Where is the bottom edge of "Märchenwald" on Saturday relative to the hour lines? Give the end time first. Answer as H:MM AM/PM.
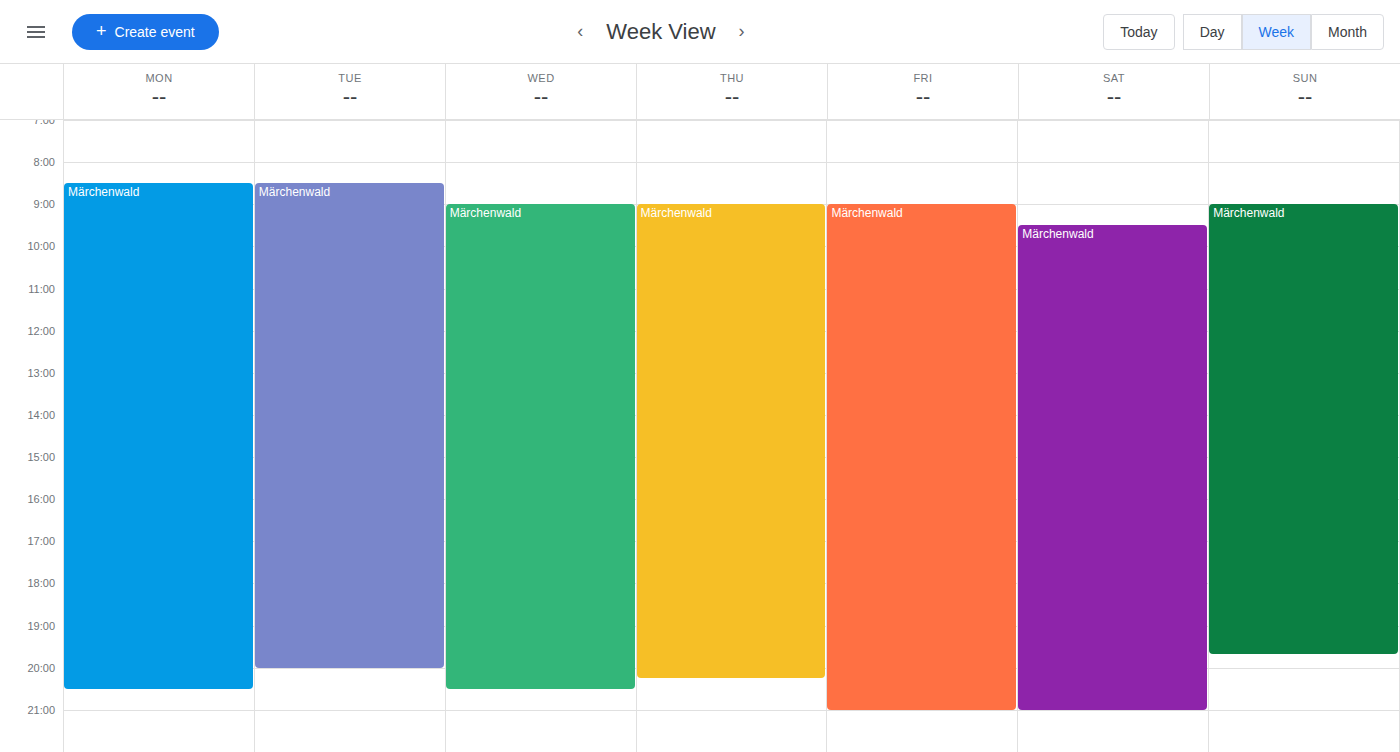
9:00 PM -- exactly on the 9 PM line.